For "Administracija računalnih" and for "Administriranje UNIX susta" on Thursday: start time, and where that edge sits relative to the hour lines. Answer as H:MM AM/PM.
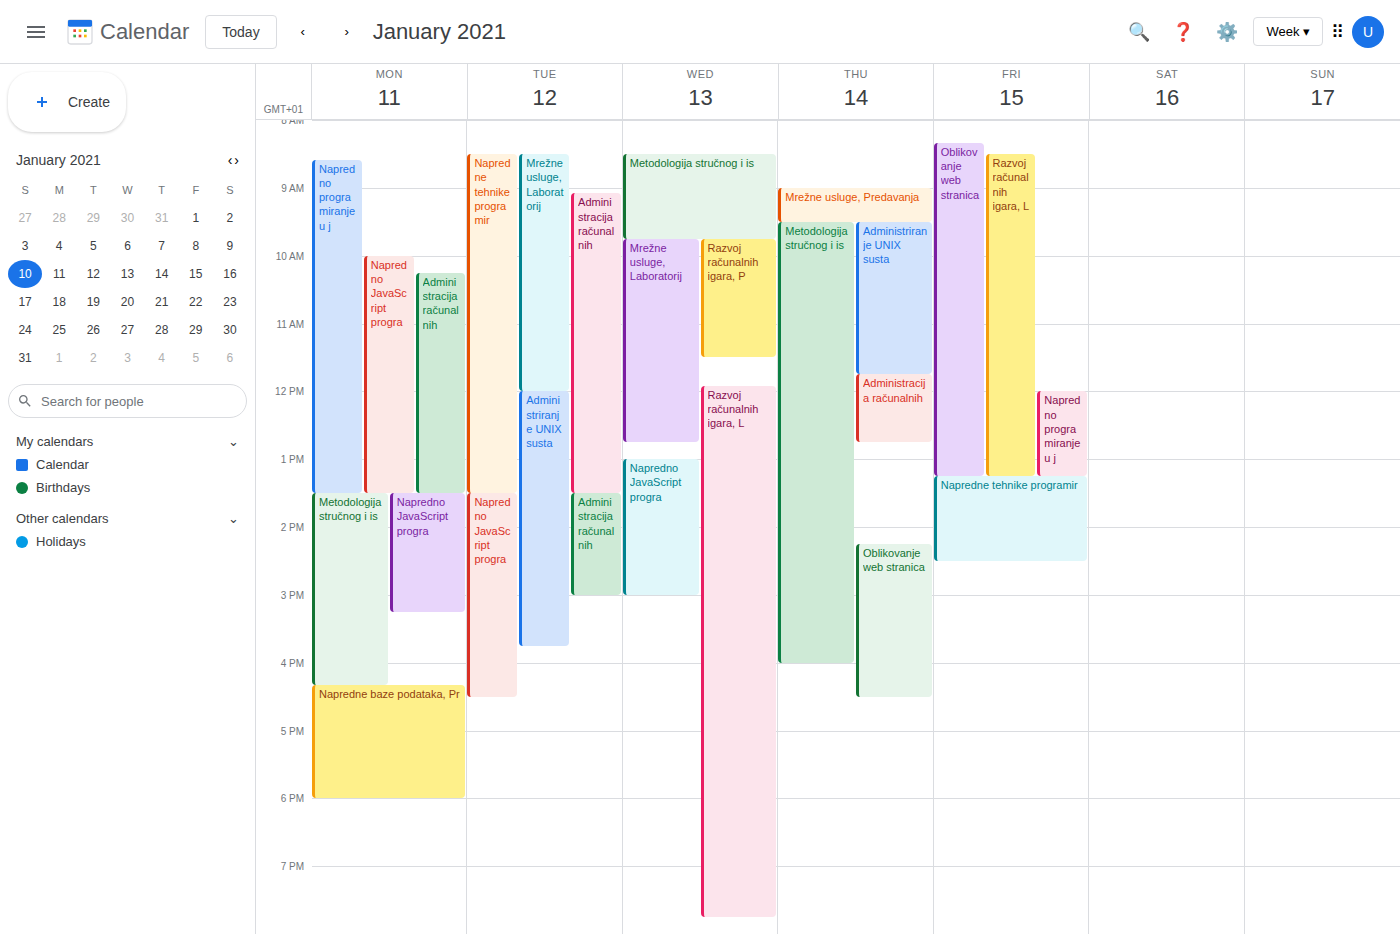
"Administracija računalnih": 11:45 AM, neither: three quarters of the way from the 11 AM line to the 12 PM line. "Administriranje UNIX susta": 9:30 AM, halfway between the 9 AM and 10 AM lines.